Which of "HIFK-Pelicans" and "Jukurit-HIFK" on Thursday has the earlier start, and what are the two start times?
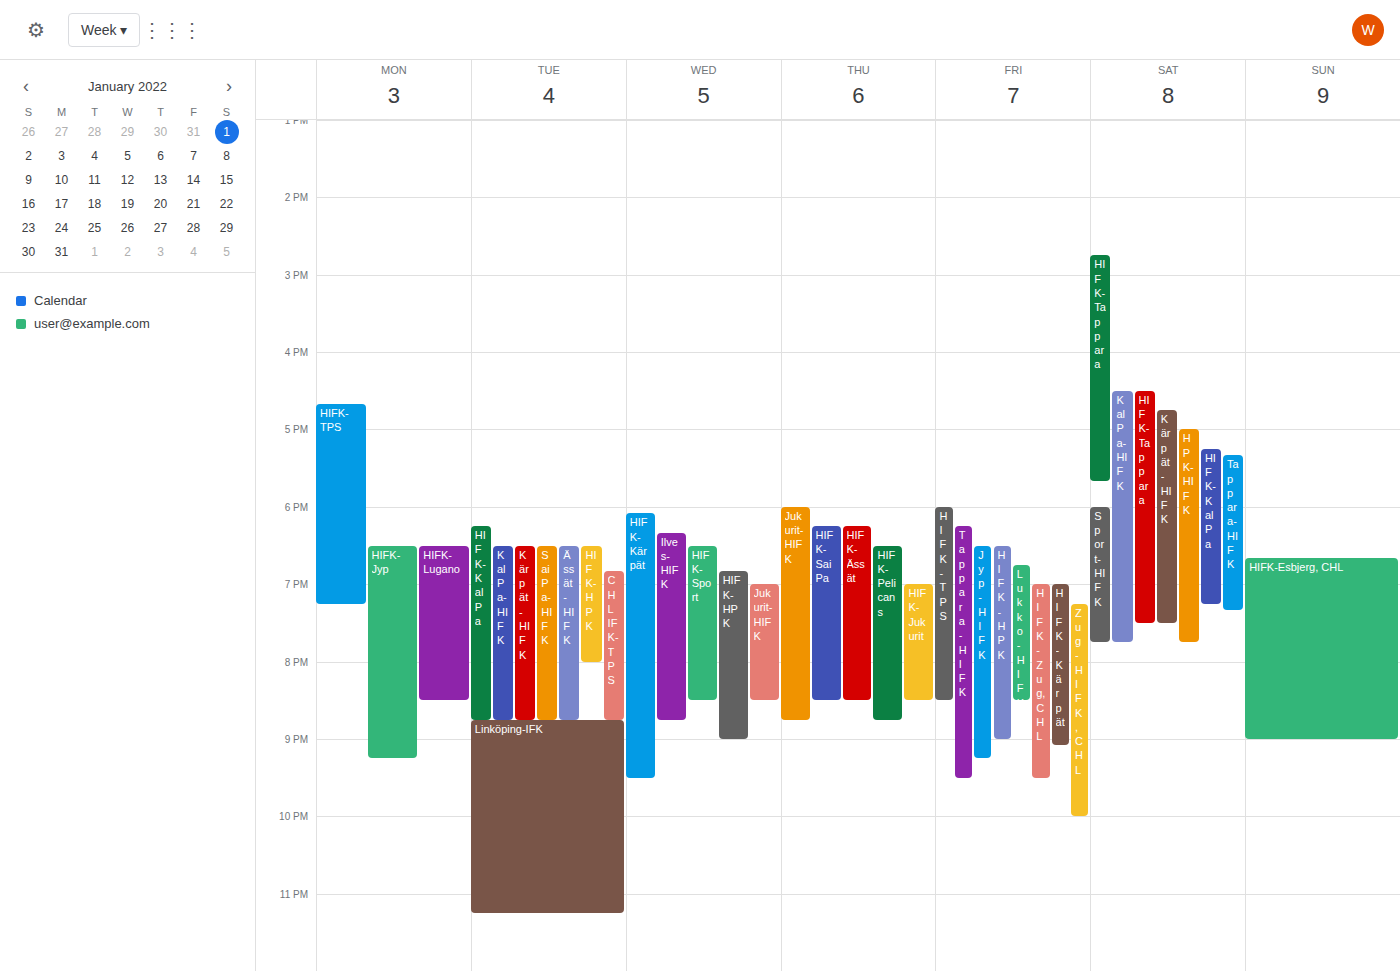
"Jukurit-HIFK" 6:00 PM; "HIFK-Pelicans" 6:30 PM.